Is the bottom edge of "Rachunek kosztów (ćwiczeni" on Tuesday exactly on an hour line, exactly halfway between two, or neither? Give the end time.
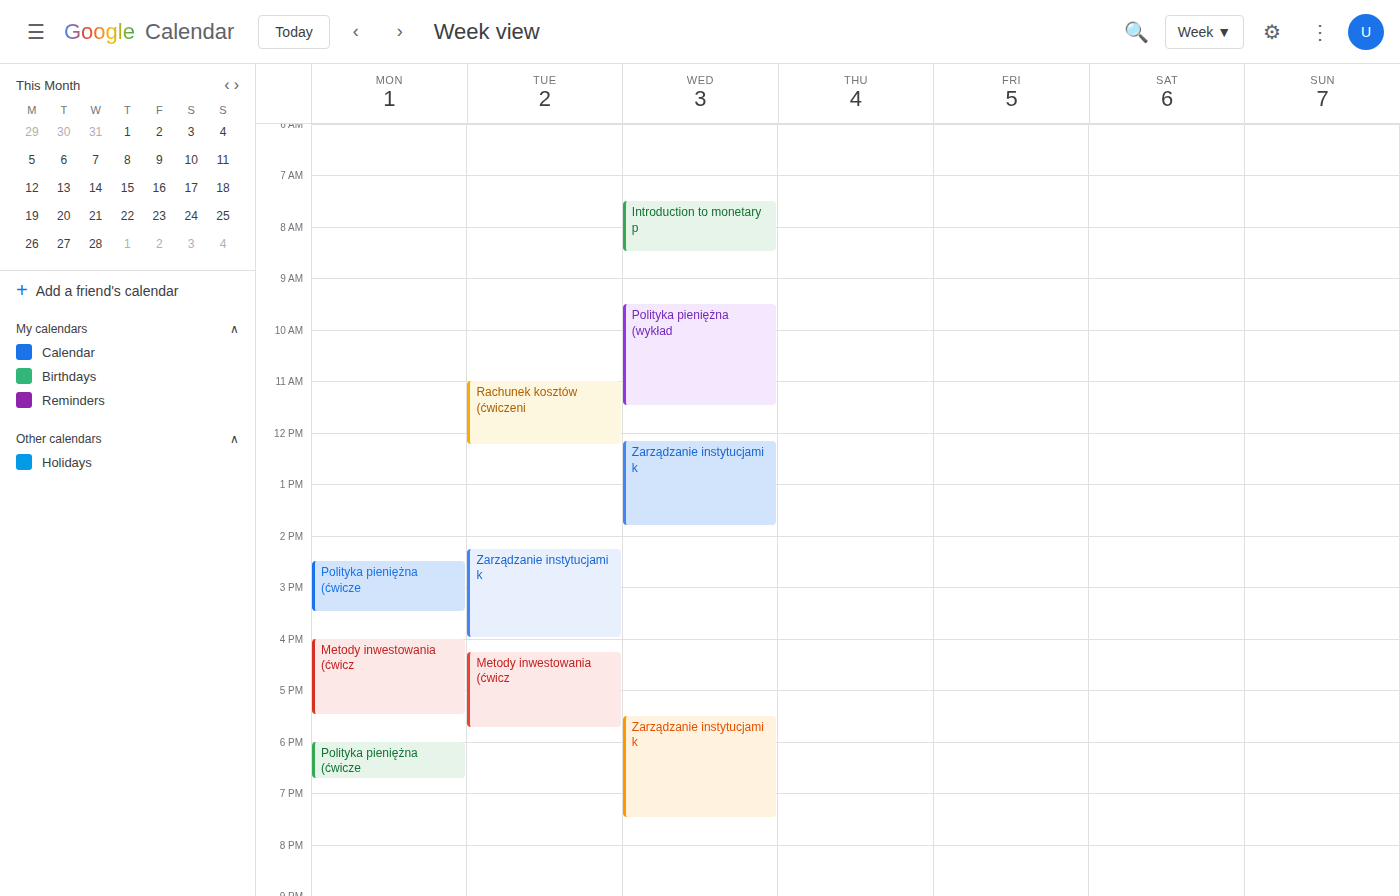
12:15 PM -- neither: a quarter of the way from the 12 PM line to the 1 PM line.